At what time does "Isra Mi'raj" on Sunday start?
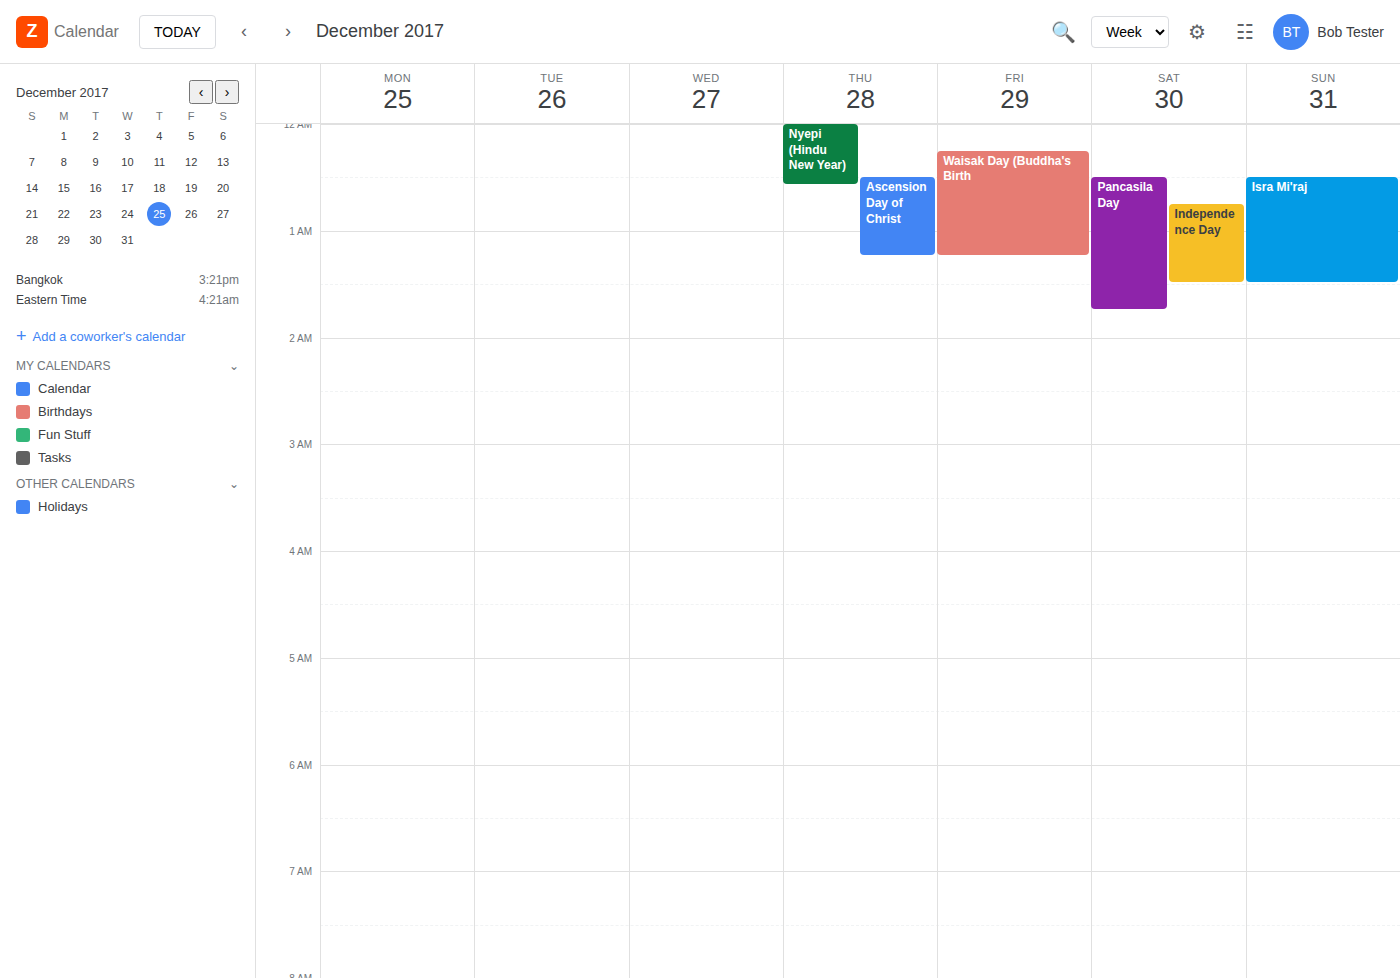
12:30 AM